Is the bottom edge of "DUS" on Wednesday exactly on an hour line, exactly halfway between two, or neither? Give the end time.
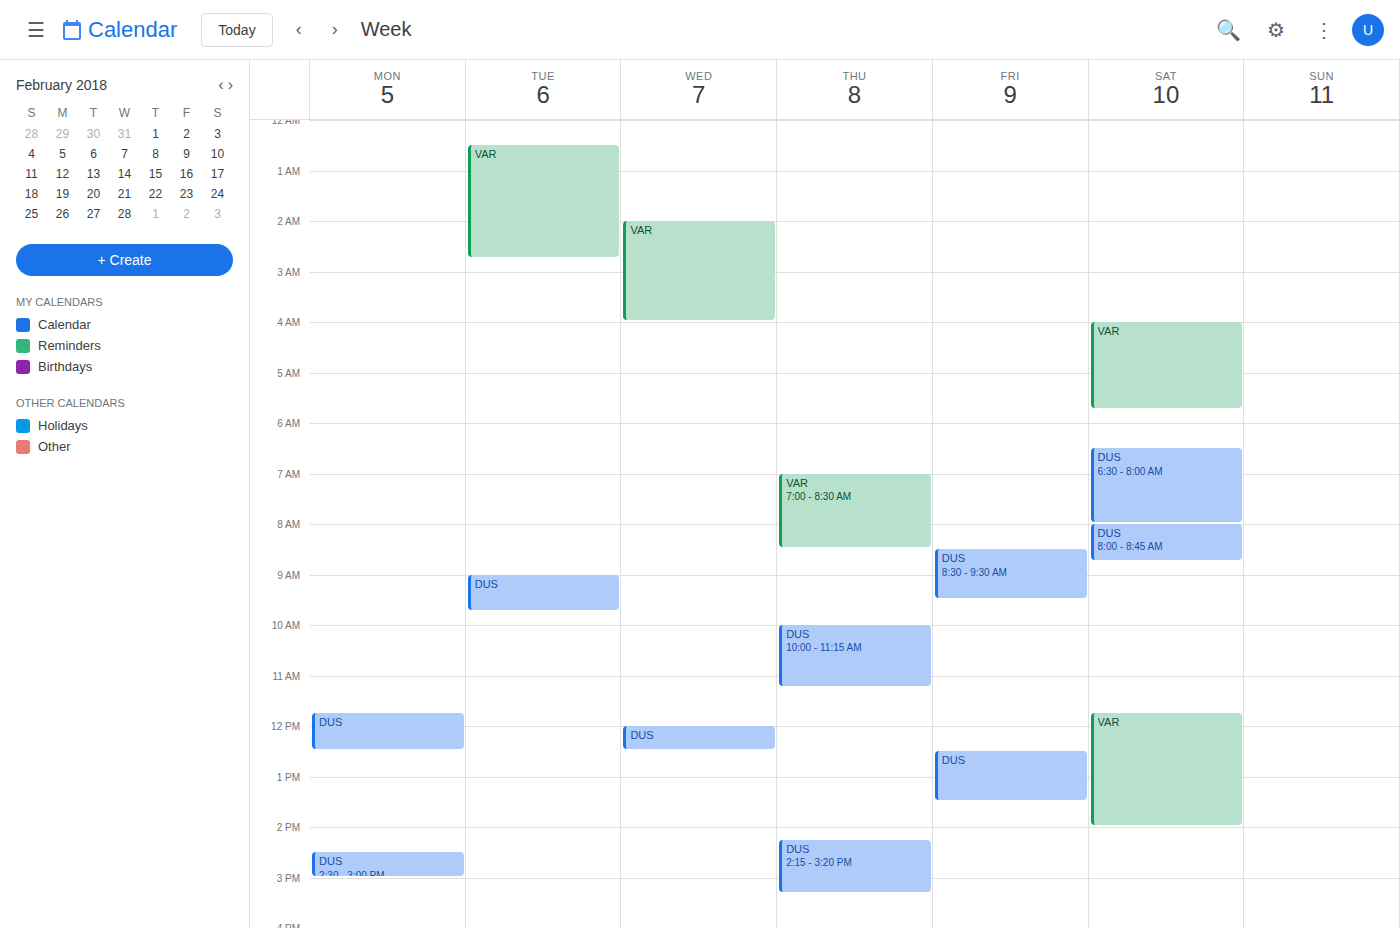
12:30 -- halfway between the 12:00 and 13:00 lines.